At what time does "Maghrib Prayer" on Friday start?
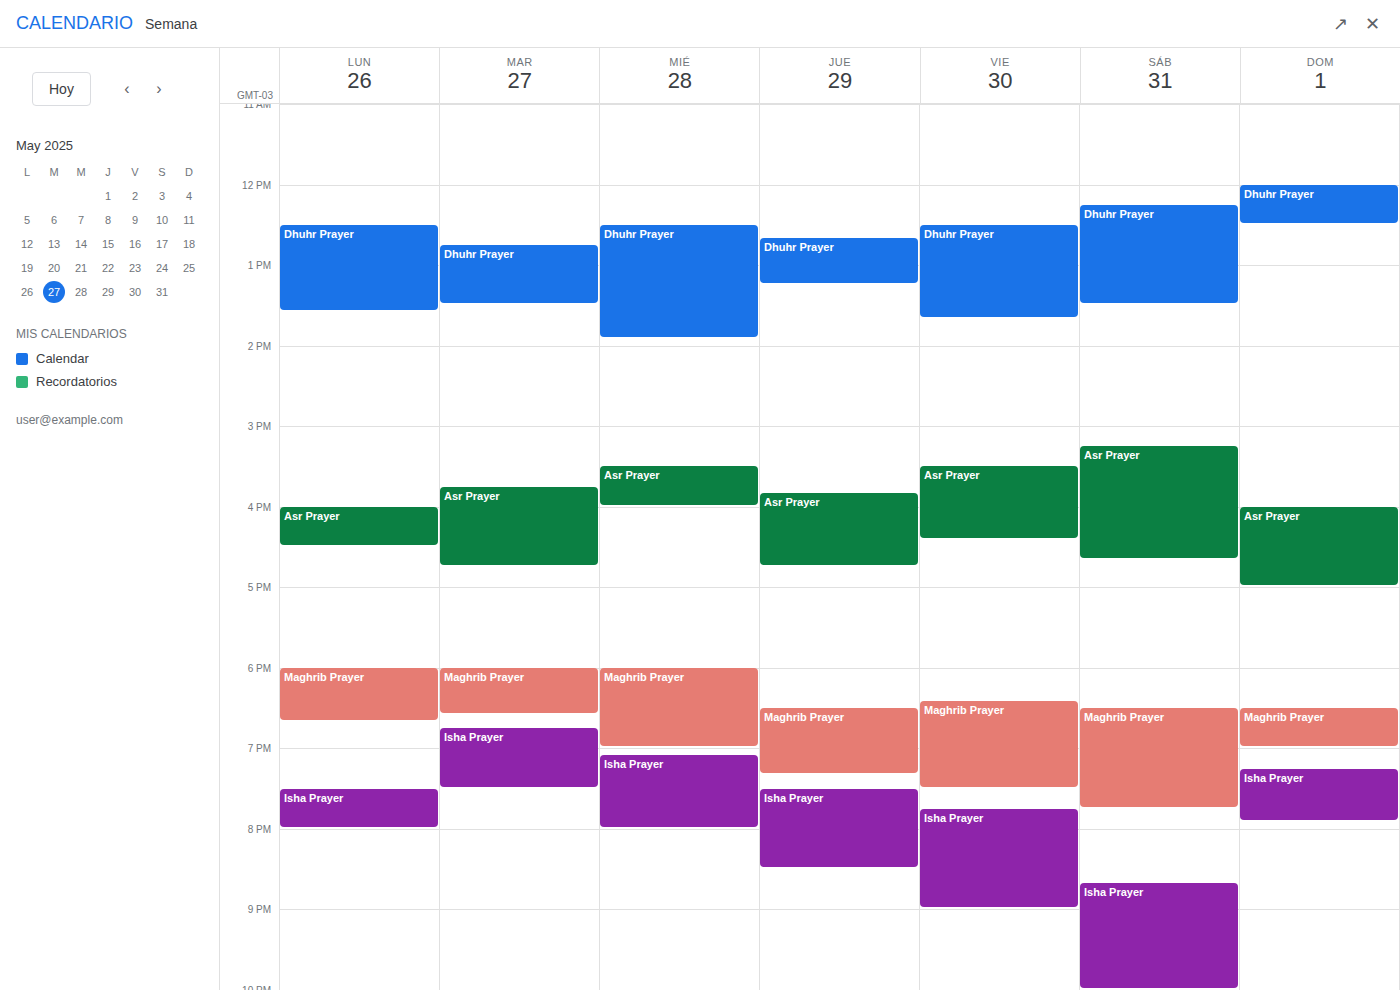
6:25 PM